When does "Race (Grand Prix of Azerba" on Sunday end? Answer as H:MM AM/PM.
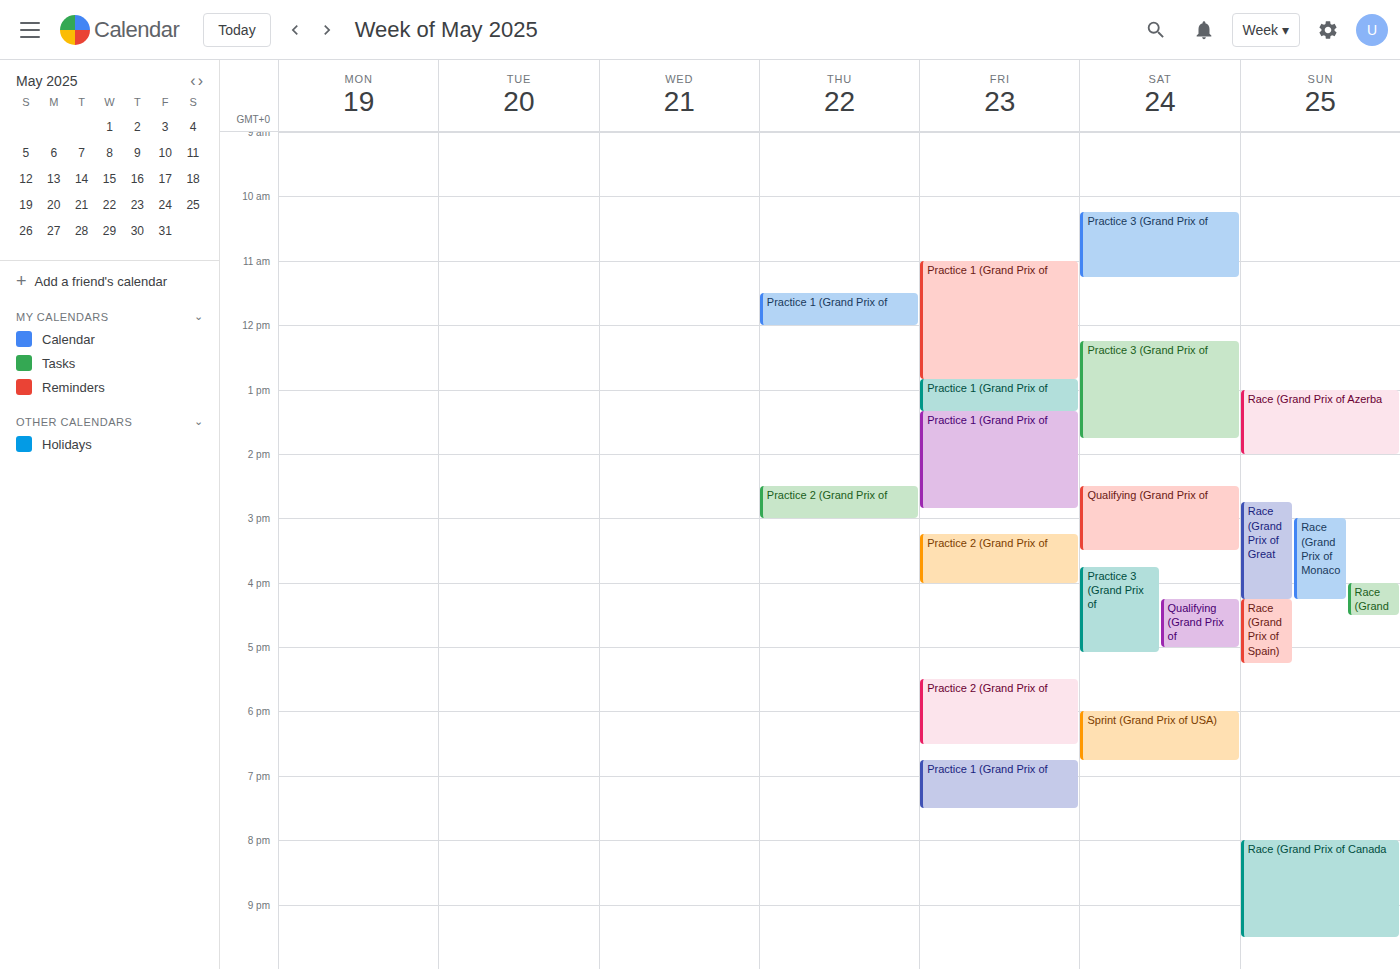
2:00 PM